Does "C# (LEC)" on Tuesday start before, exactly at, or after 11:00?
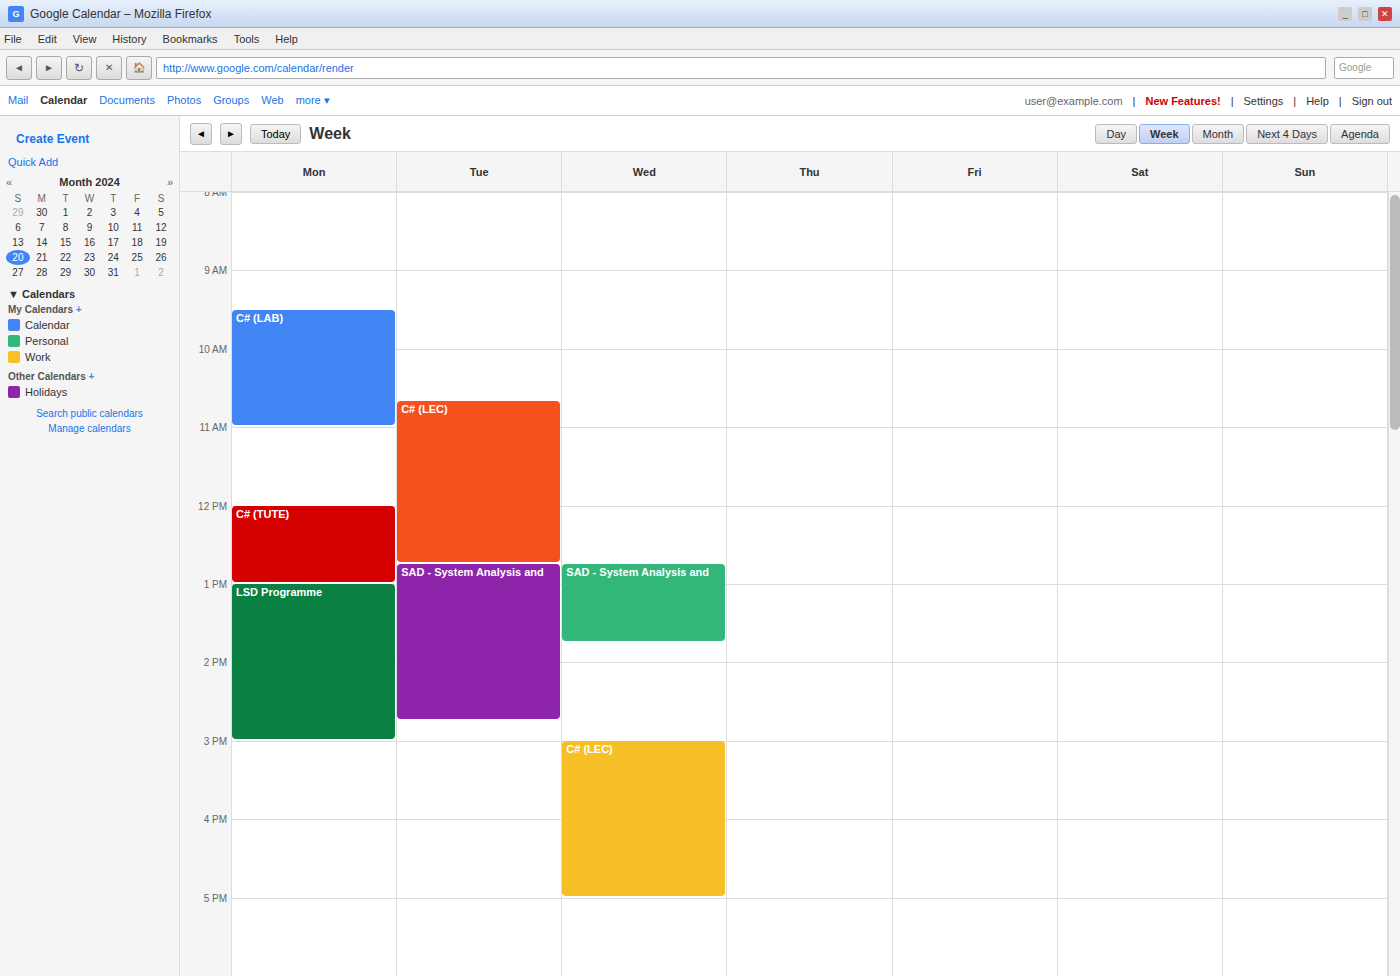
10:40 -- before 11:00, 20 minutes above the 11:00 line.